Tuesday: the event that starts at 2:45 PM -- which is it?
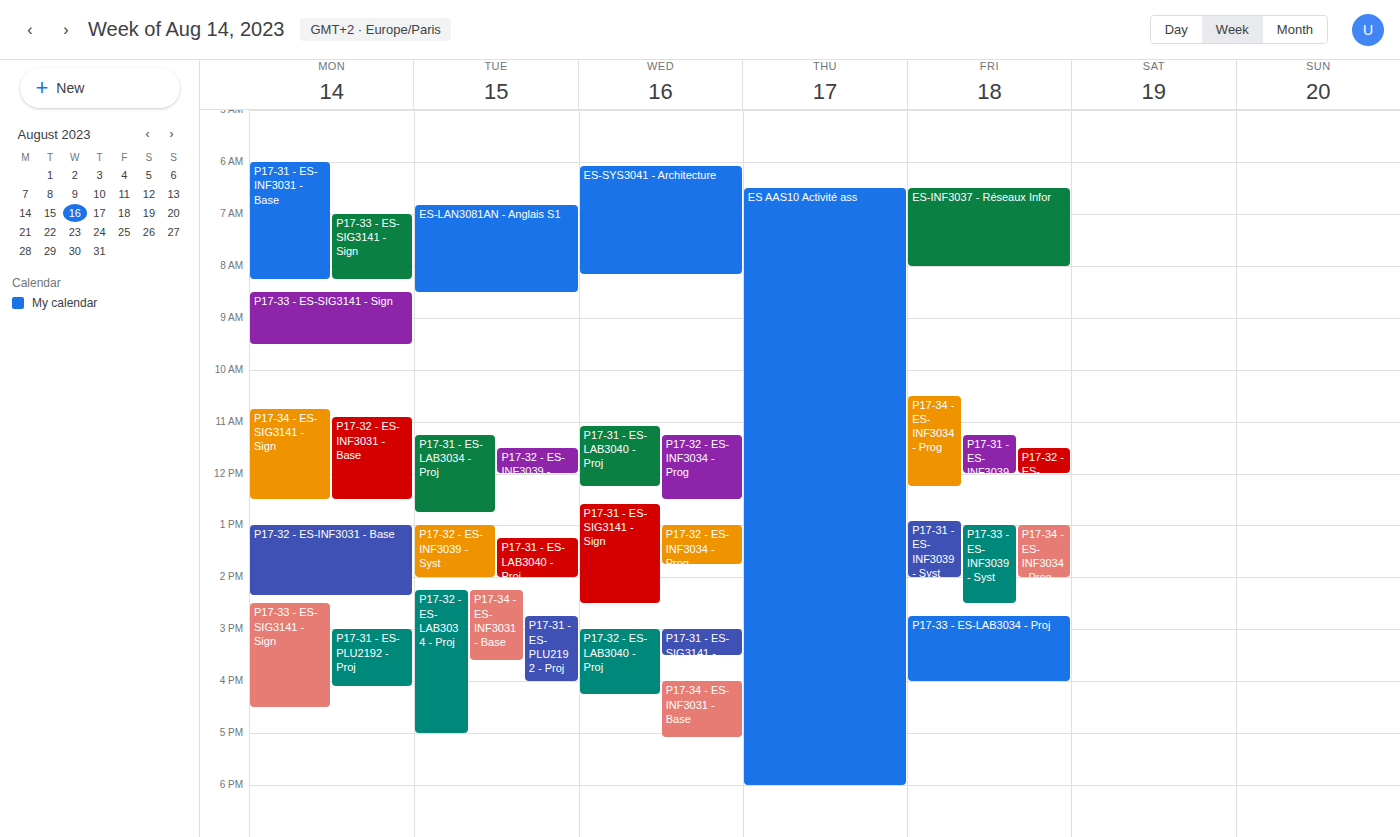
"P17-31 - ES-PLU2192 - Proj"